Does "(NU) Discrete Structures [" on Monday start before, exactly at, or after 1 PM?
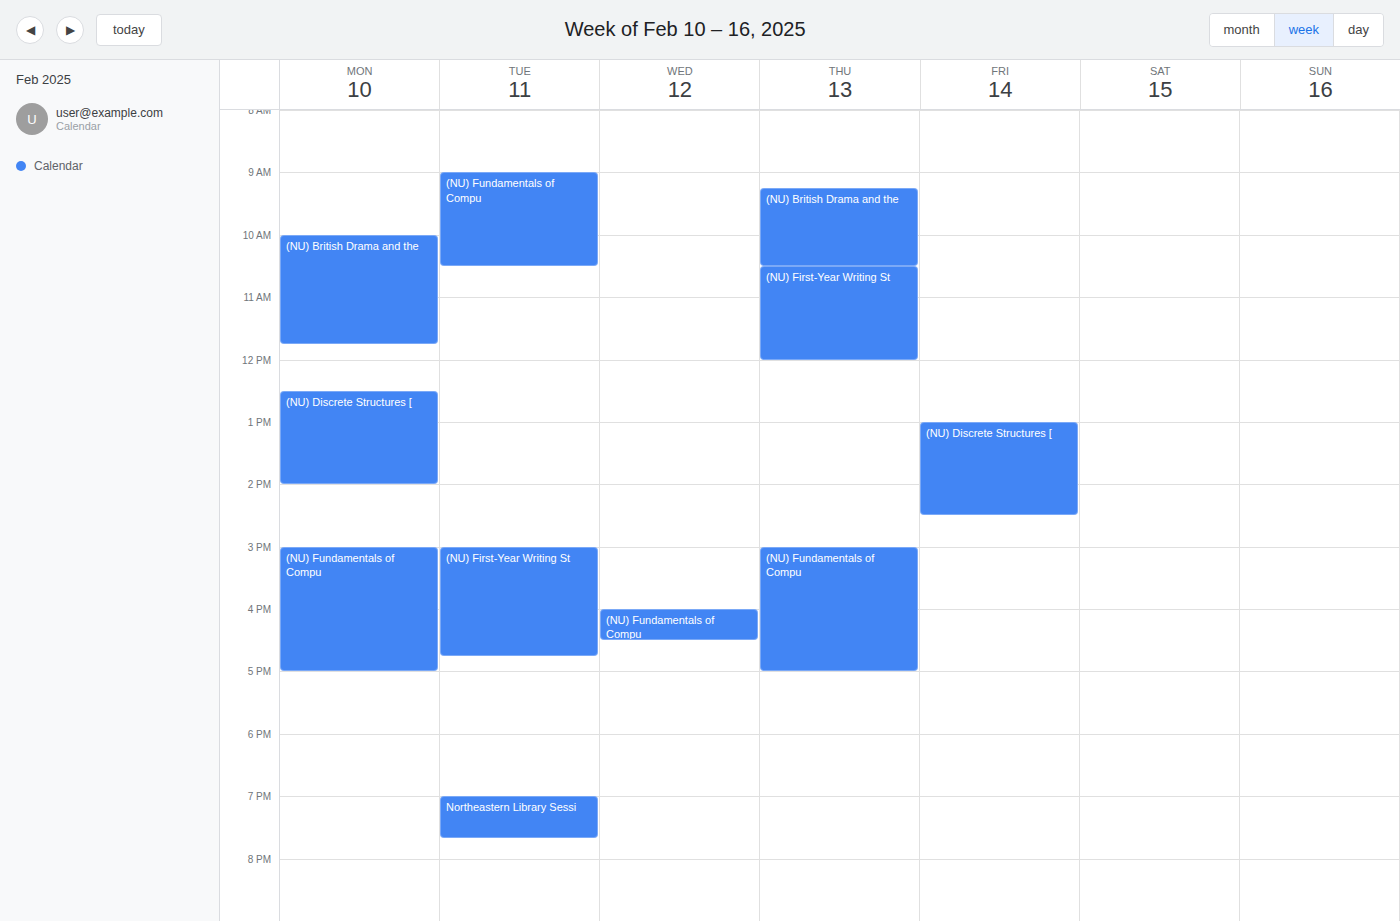
12:30 PM -- before 1 PM, 30 minutes above the 1 PM line.